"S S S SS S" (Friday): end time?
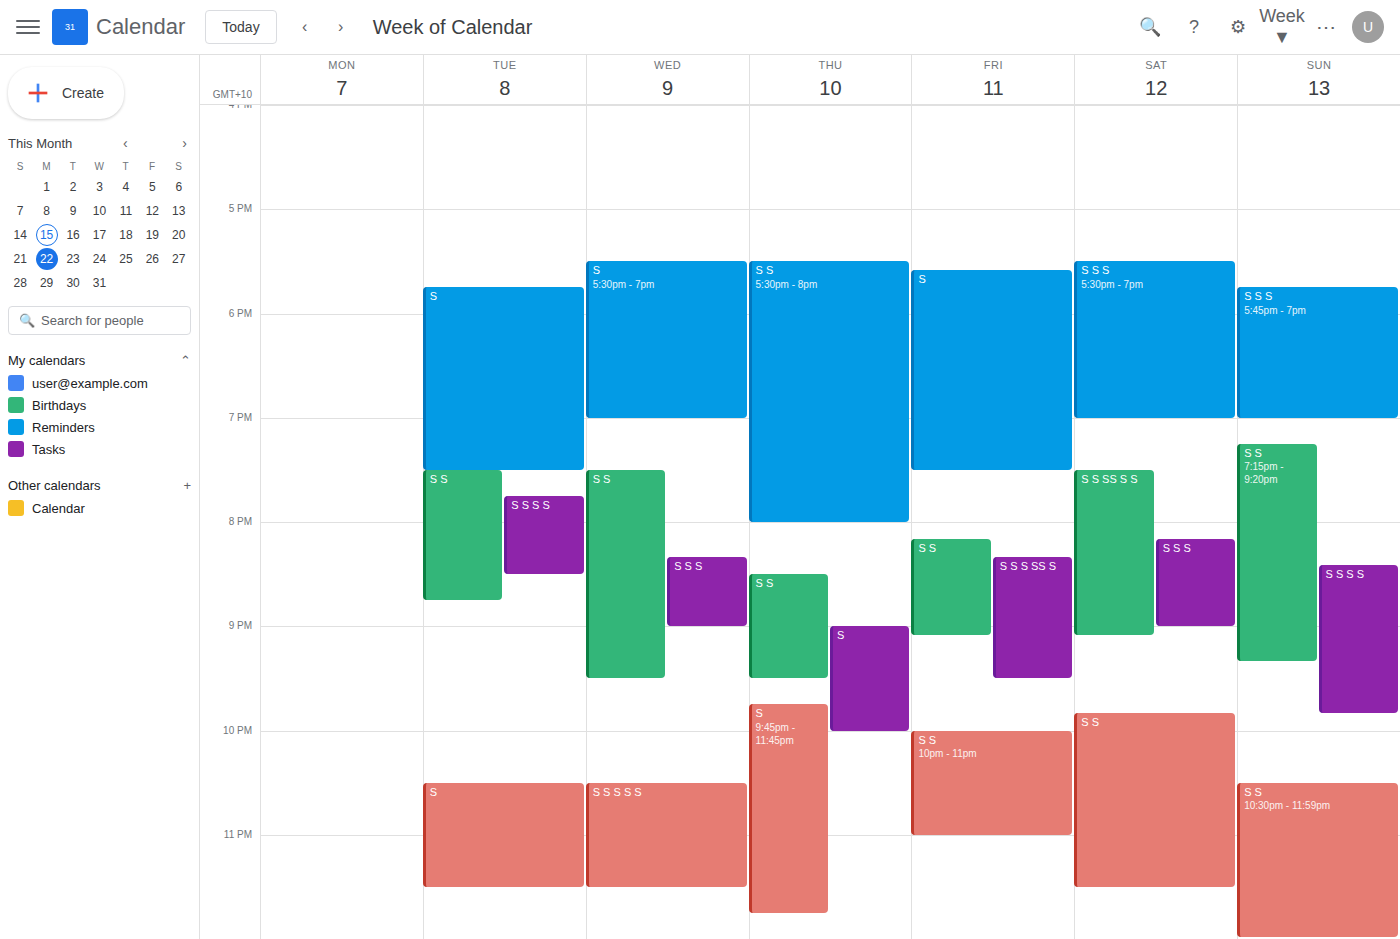
21:30